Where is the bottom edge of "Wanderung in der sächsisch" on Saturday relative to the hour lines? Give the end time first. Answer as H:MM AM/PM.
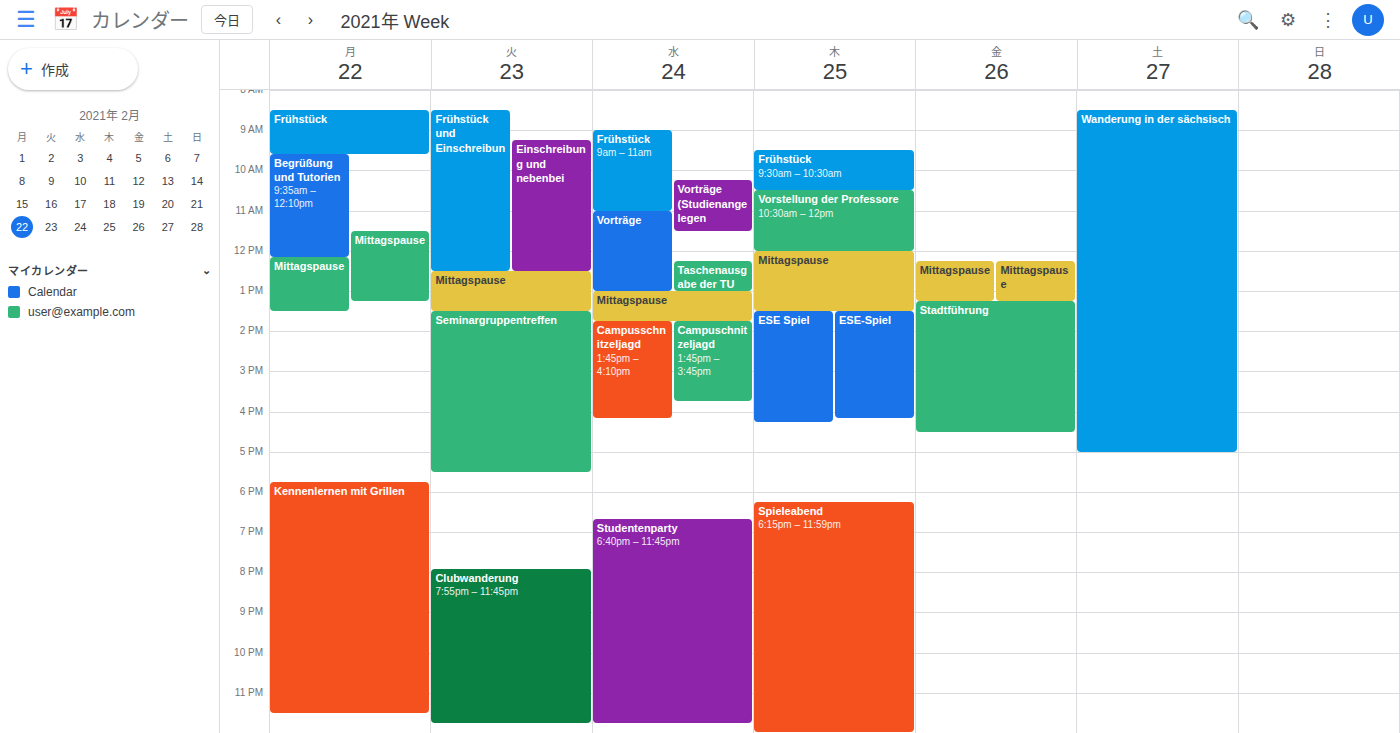
5:00 PM -- exactly on the 5 PM line.